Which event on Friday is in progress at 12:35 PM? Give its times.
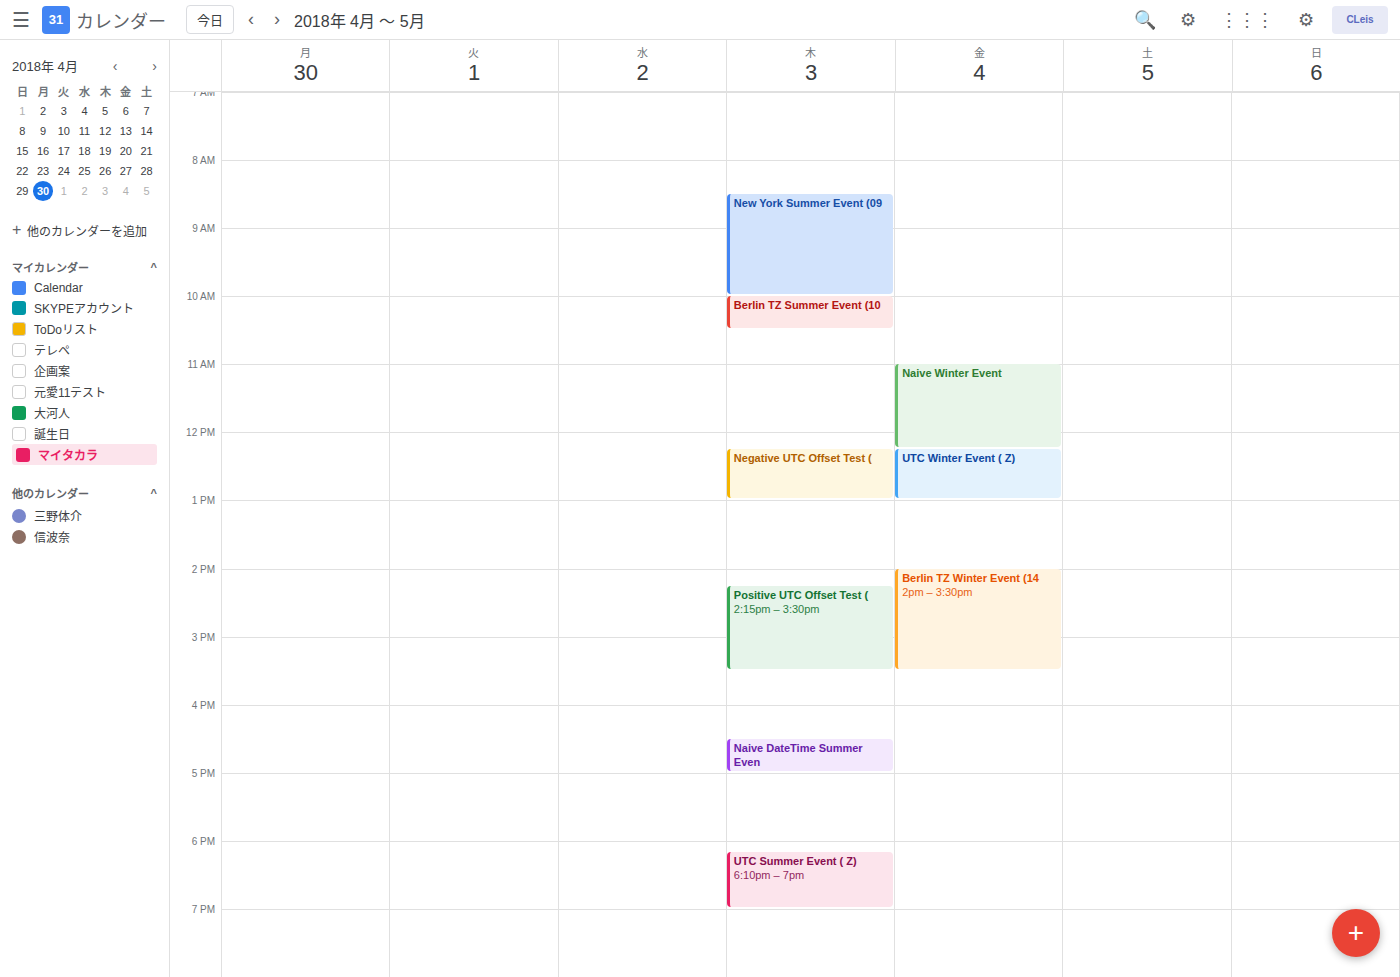
"UTC Winter Event ( Z)", 12:15 PM to 1:00 PM